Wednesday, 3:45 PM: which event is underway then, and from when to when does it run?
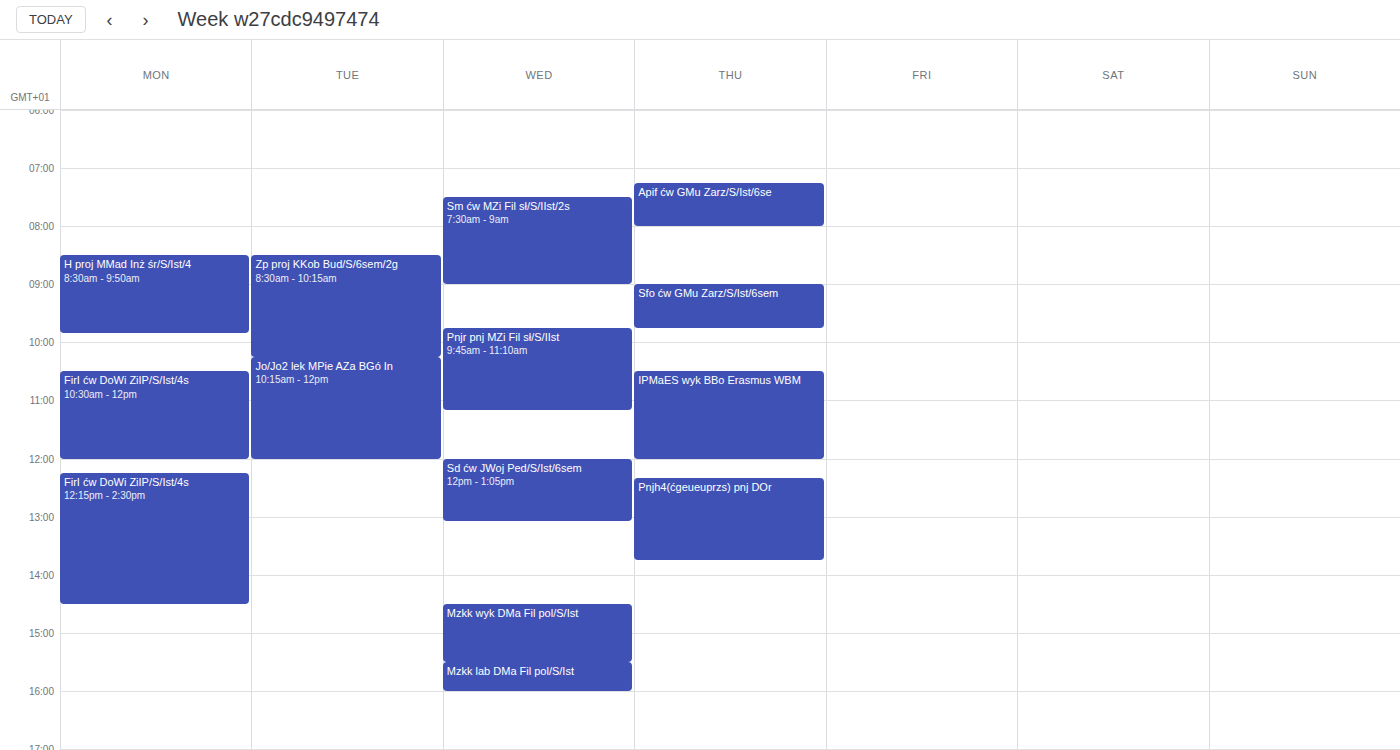
"Mzkk lab DMa Fil pol/S/Ist", 3:30 PM to 4:00 PM